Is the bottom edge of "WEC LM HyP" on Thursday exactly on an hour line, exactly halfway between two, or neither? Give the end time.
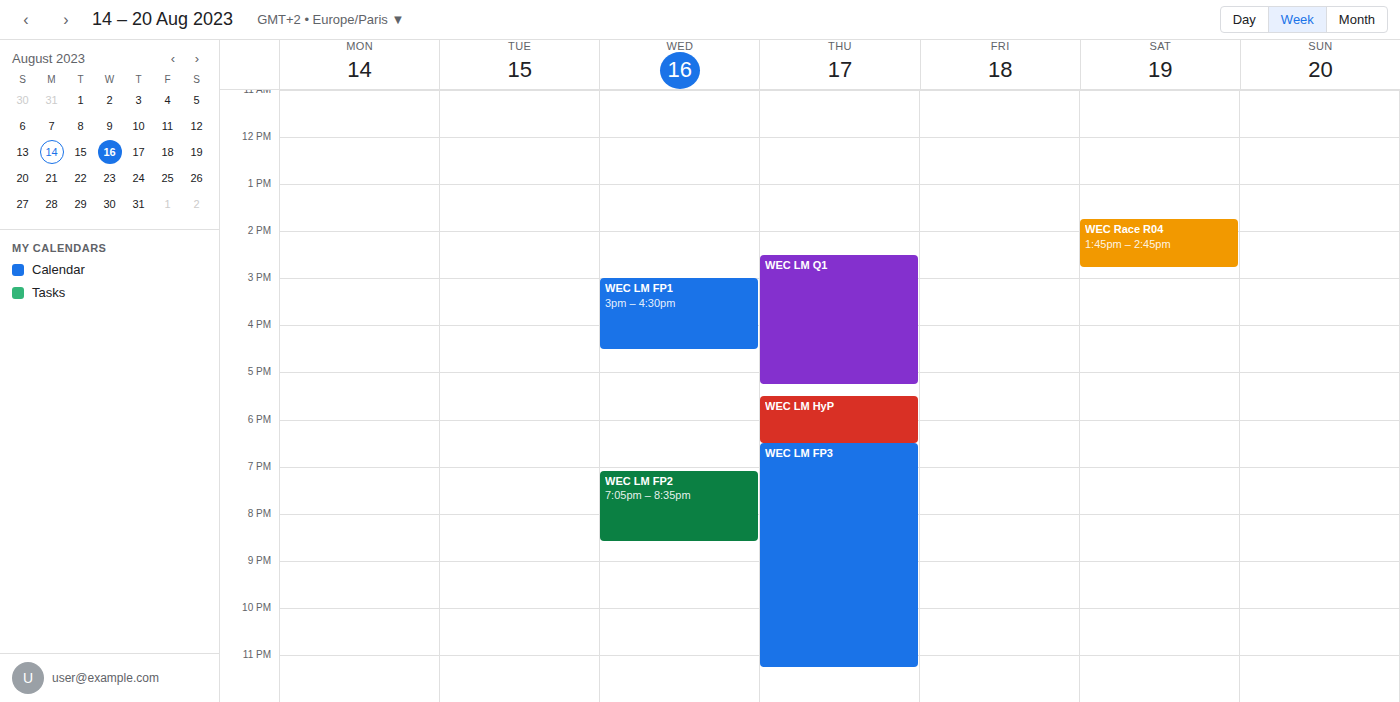
6:30 PM -- halfway between the 6 PM and 7 PM lines.